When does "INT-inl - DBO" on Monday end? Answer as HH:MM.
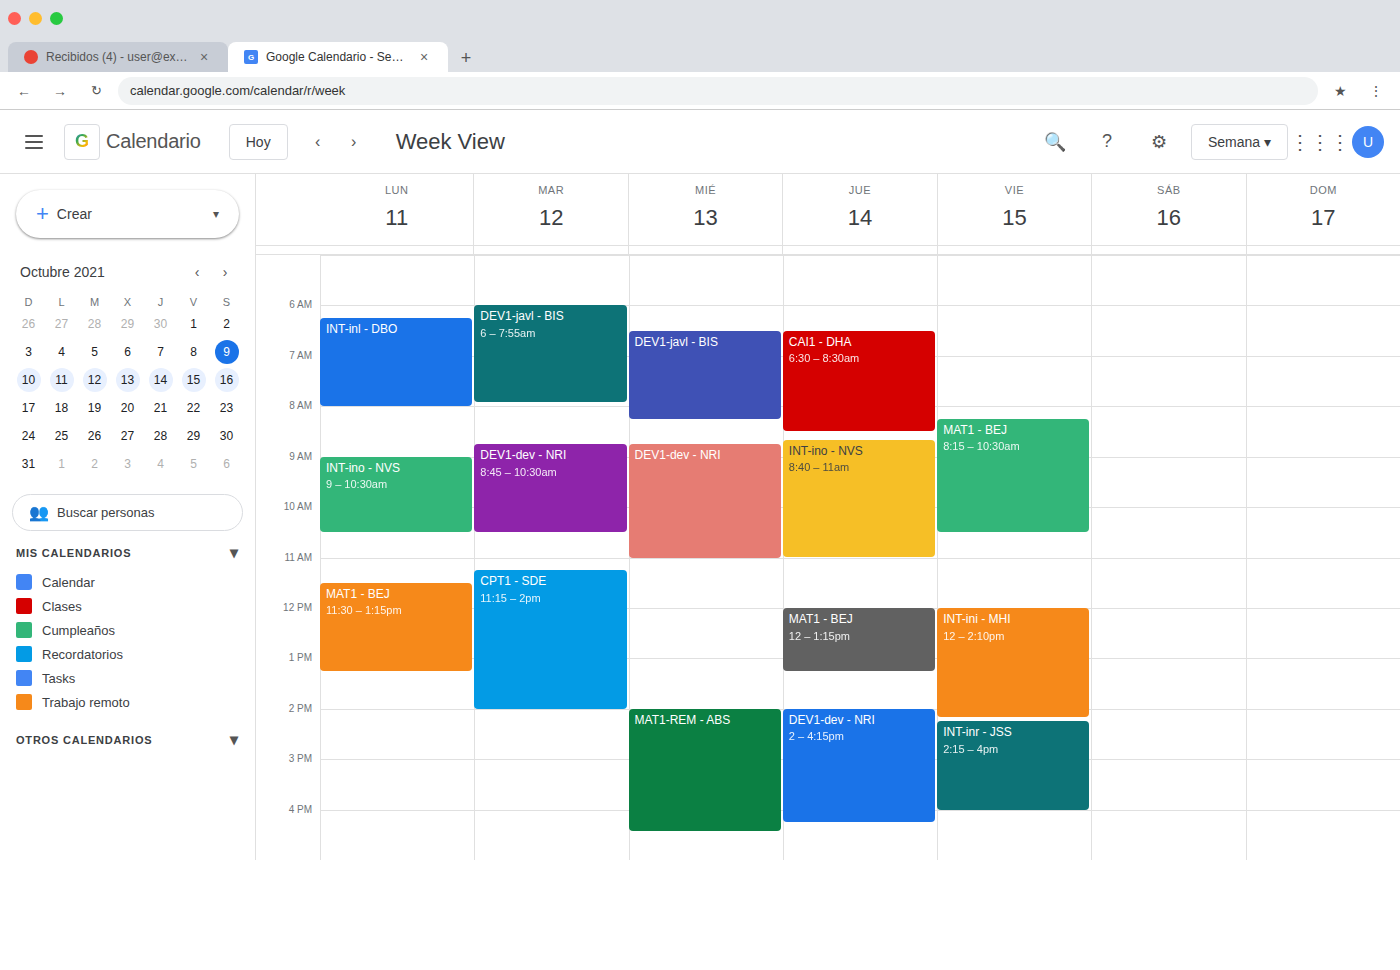
08:00